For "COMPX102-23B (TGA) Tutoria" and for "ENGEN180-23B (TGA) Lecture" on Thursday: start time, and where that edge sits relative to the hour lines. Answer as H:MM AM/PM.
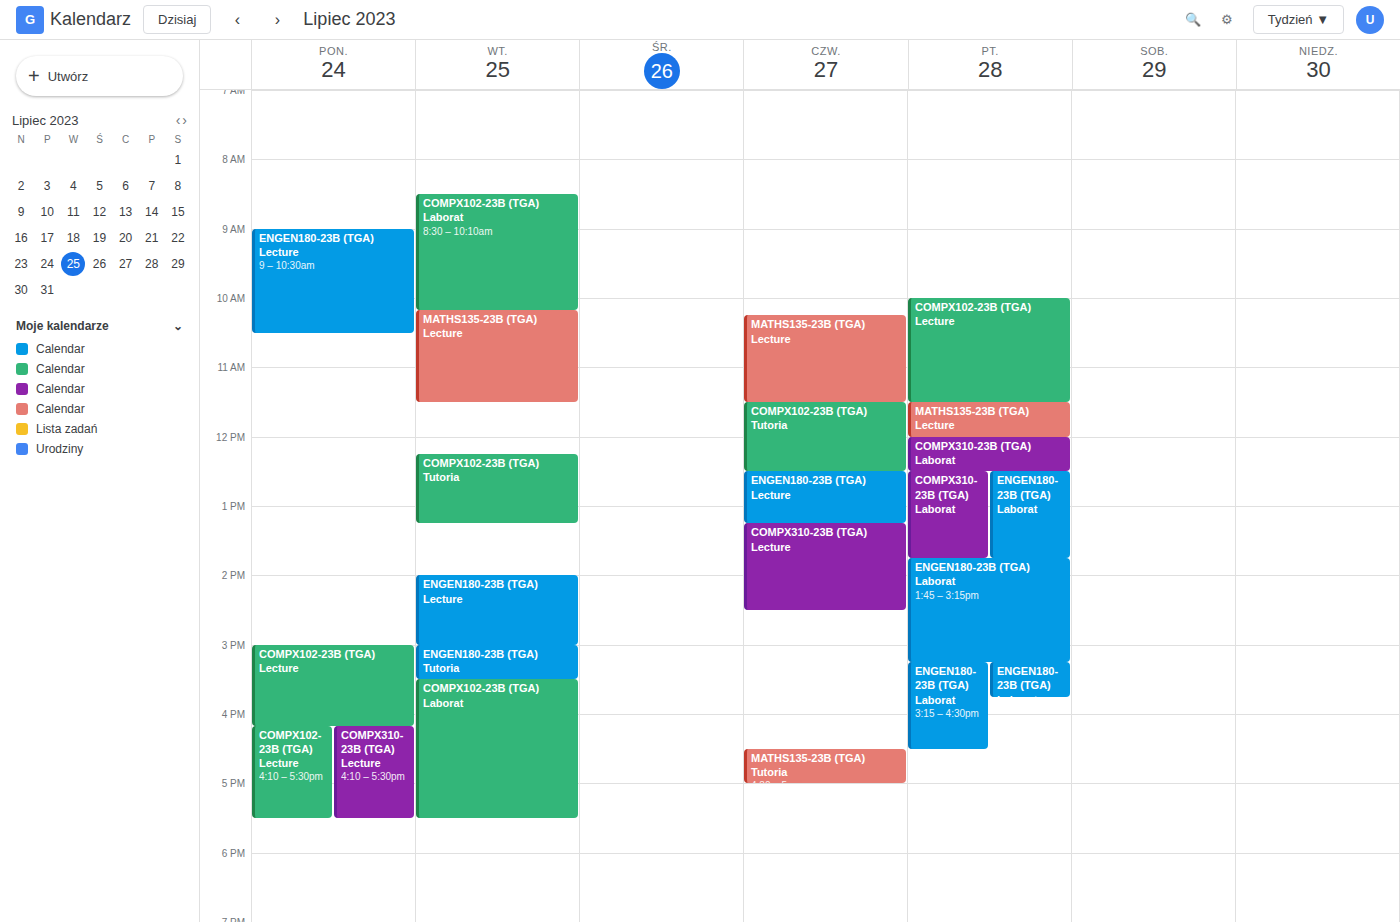
"COMPX102-23B (TGA) Tutoria": 11:30 AM, halfway between the 11 AM and 12 PM lines. "ENGEN180-23B (TGA) Lecture": 12:30 PM, halfway between the 12 PM and 1 PM lines.